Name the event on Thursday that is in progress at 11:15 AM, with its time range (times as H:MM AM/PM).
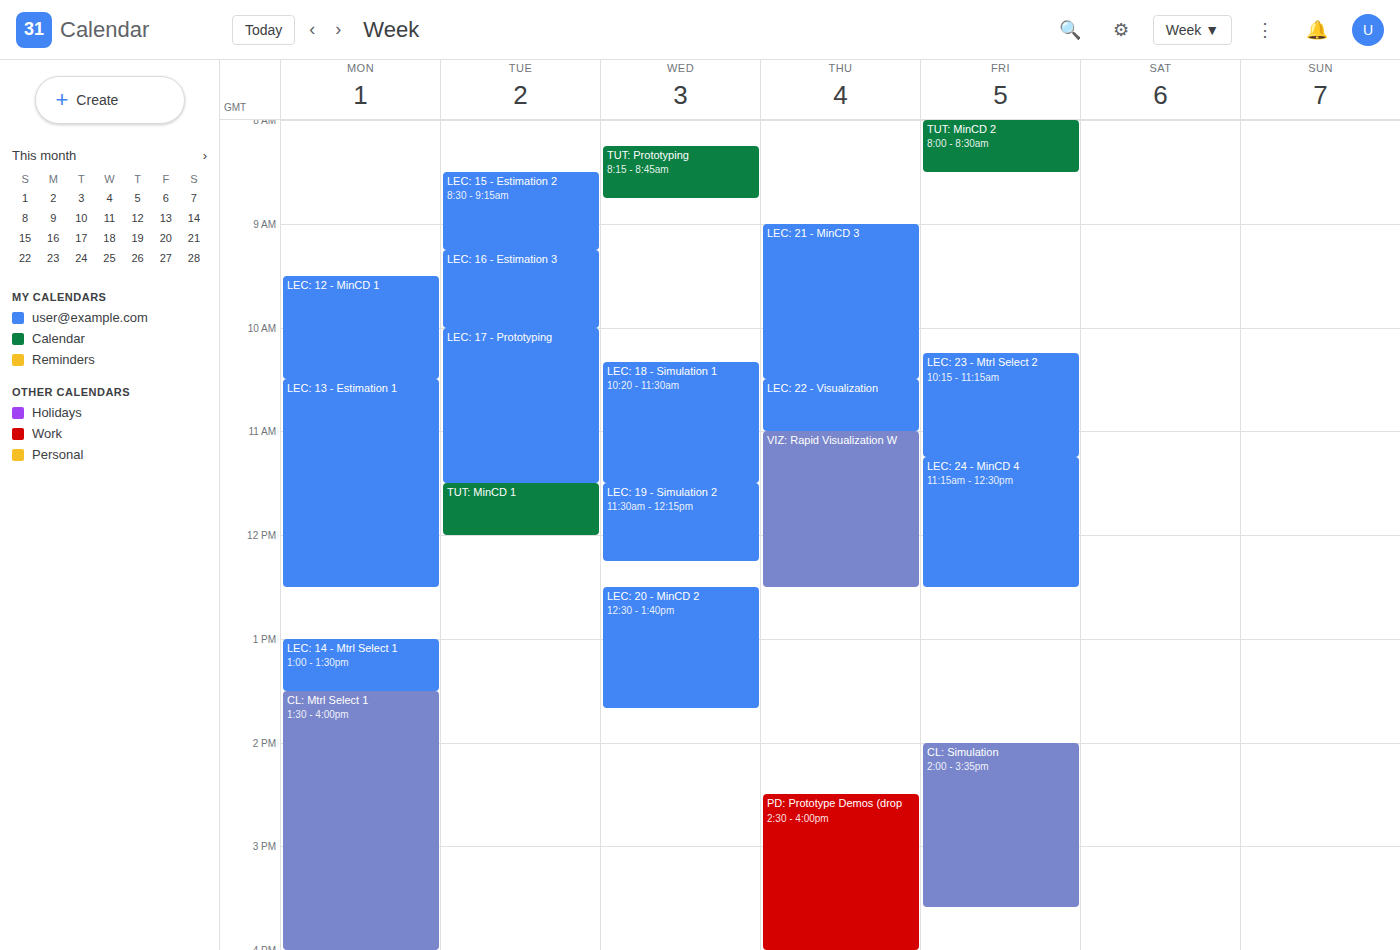
"VIZ: Rapid Visualization W", 11:00 AM to 12:30 PM